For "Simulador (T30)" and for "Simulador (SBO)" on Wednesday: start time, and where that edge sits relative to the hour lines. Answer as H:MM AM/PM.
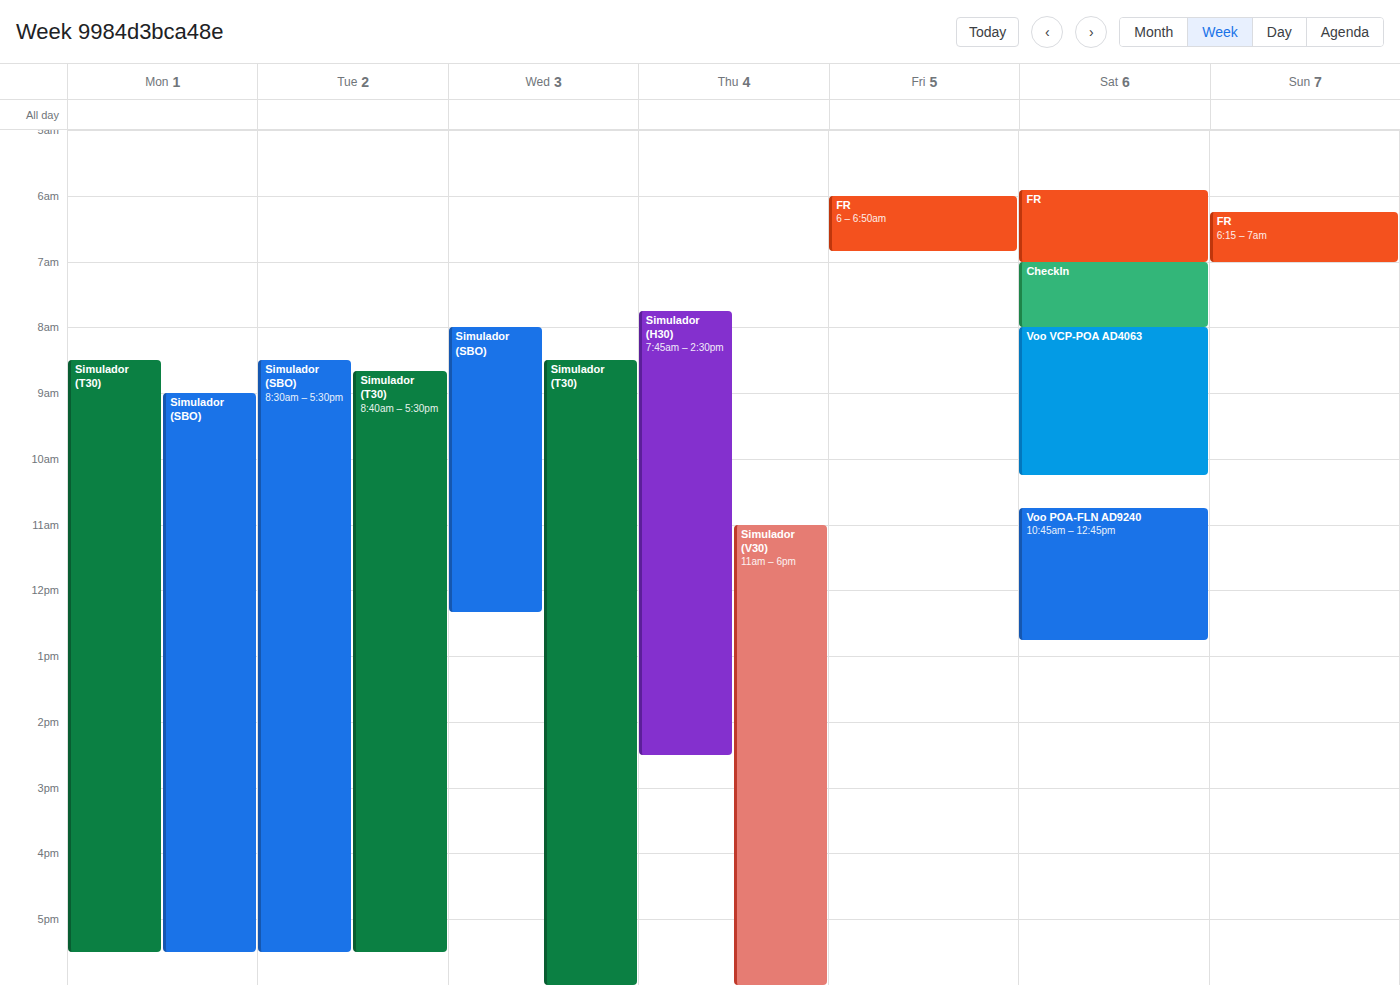
"Simulador (T30)": 8:30 AM, halfway between the 8 AM and 9 AM lines. "Simulador (SBO)": 8:00 AM, exactly on the 8 AM line.